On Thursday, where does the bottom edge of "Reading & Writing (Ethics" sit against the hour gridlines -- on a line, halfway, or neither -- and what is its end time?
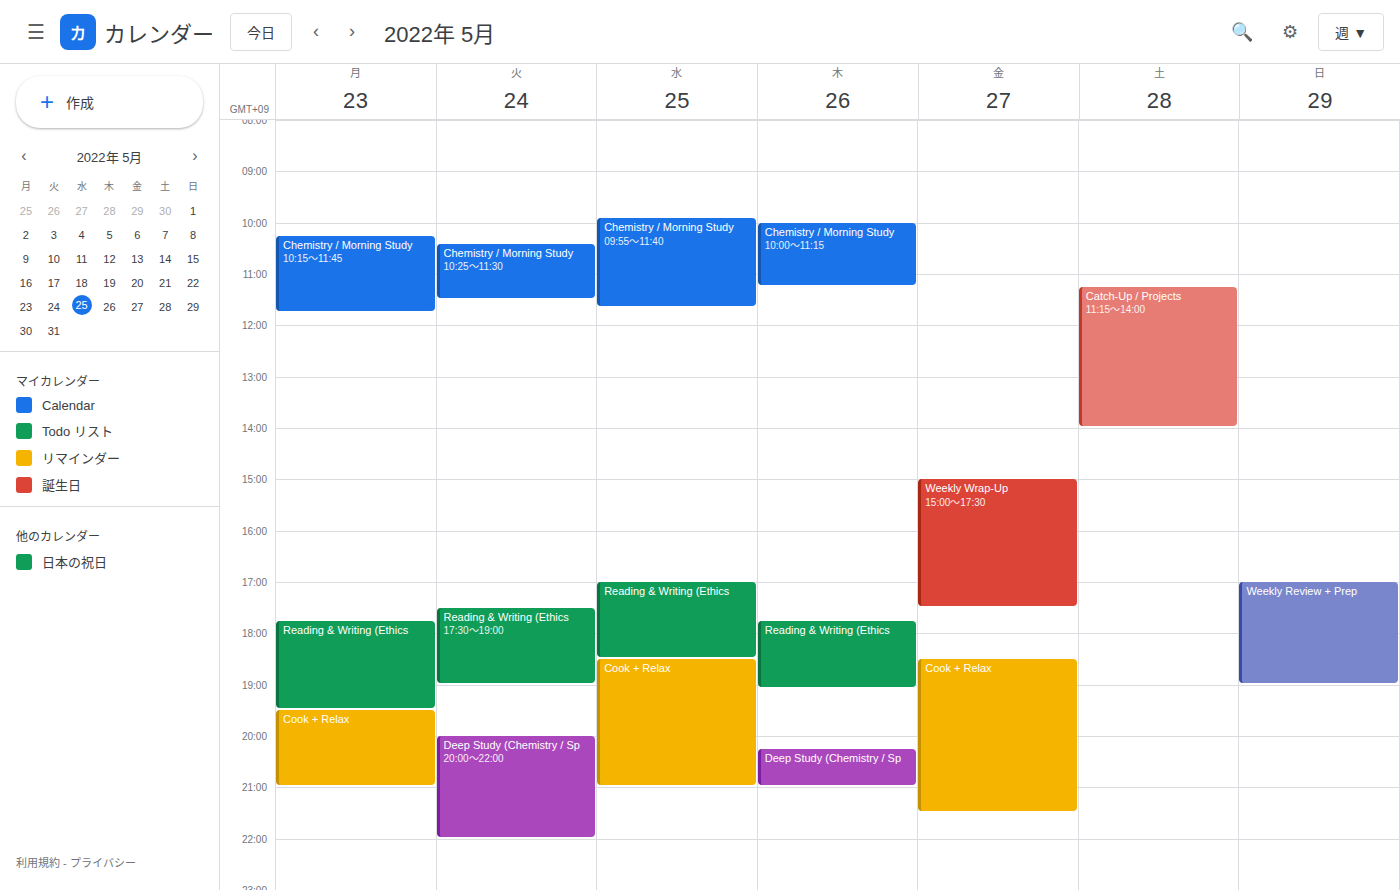
7:05 PM -- neither: 5 minutes below the 7 PM line and 55 minutes above the 8 PM line.